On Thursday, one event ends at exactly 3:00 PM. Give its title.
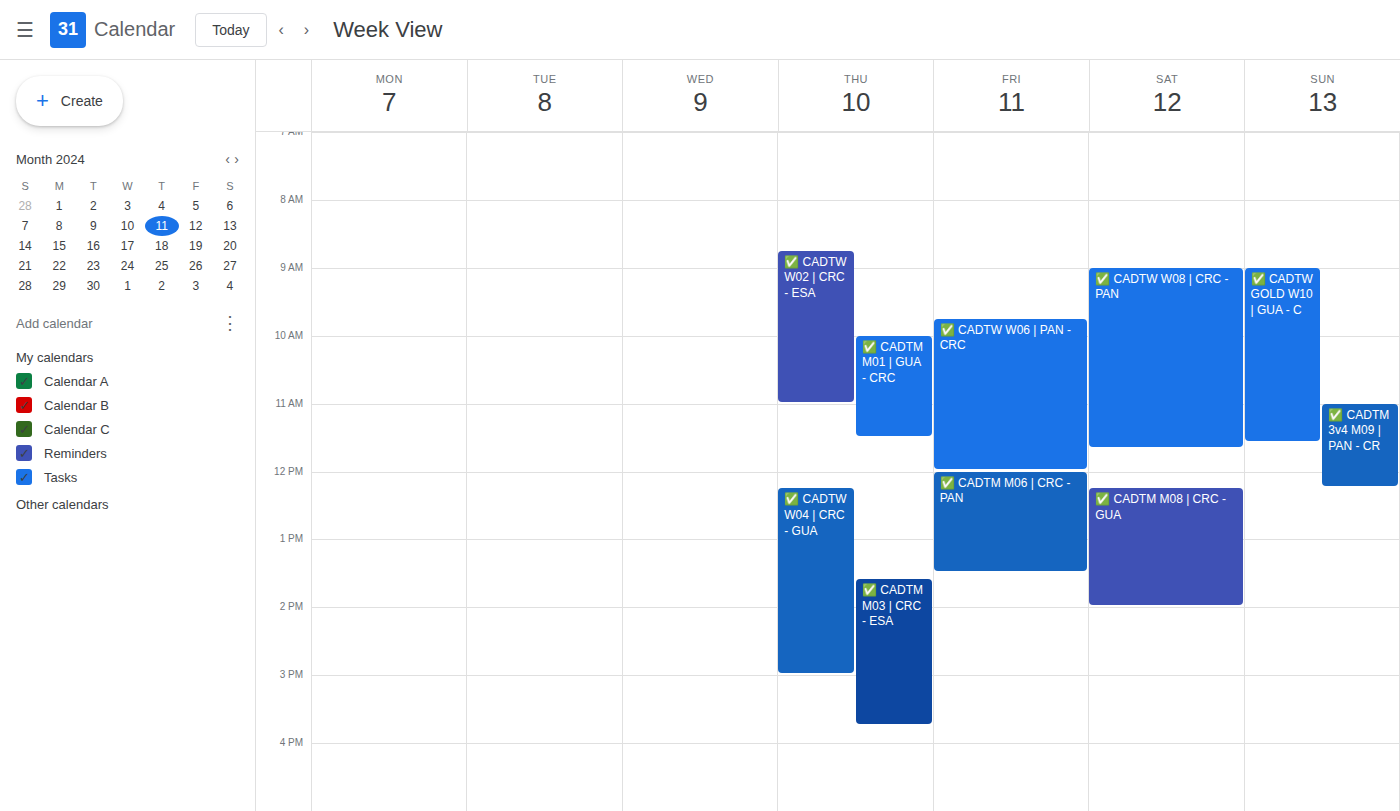
"✅ CADTW W04 | CRC - GUA"